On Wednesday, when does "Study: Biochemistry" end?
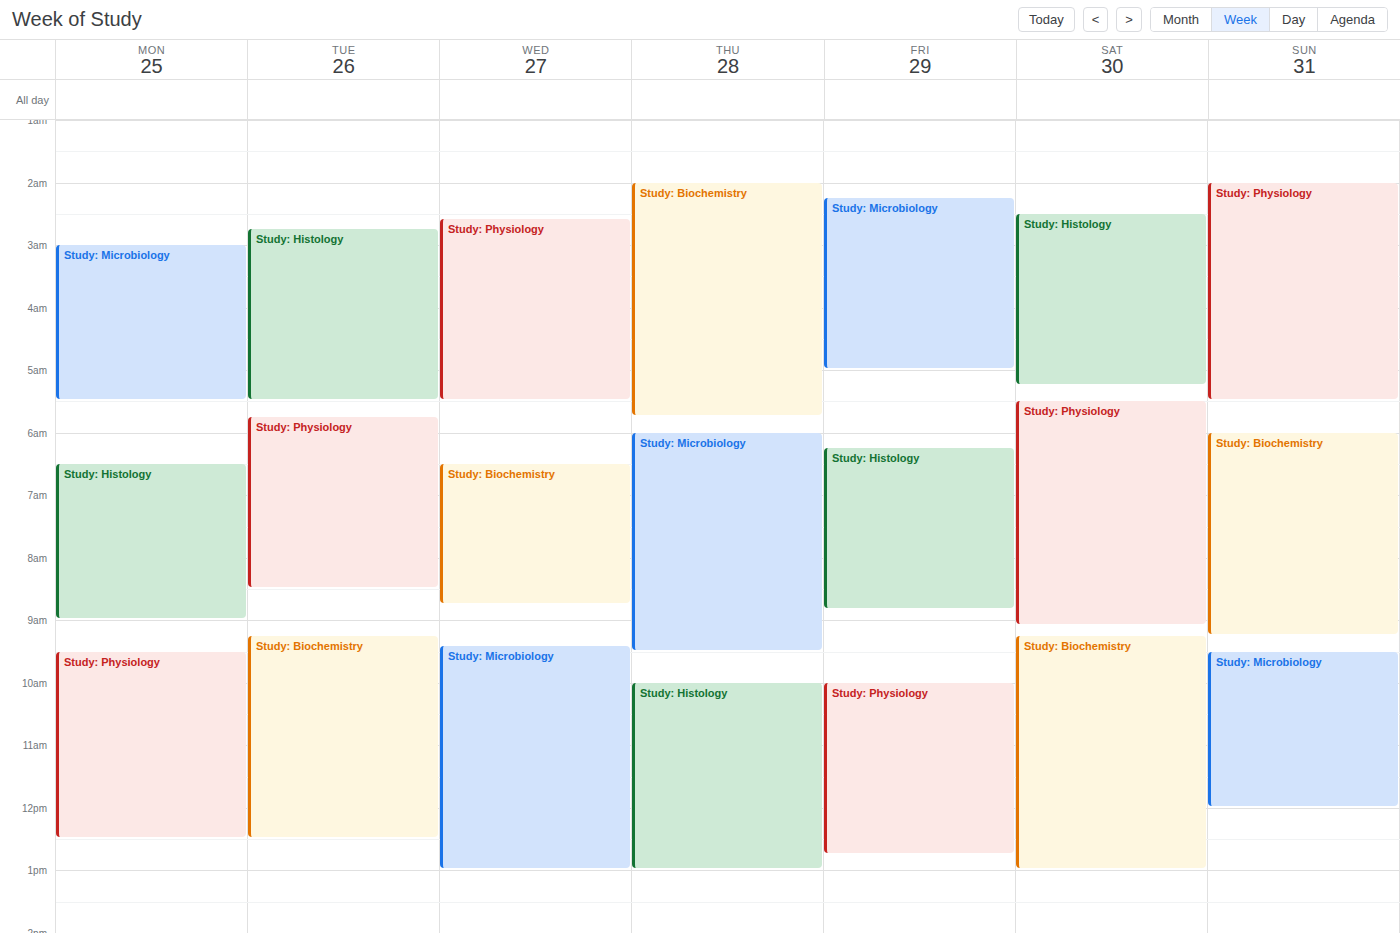
08:45